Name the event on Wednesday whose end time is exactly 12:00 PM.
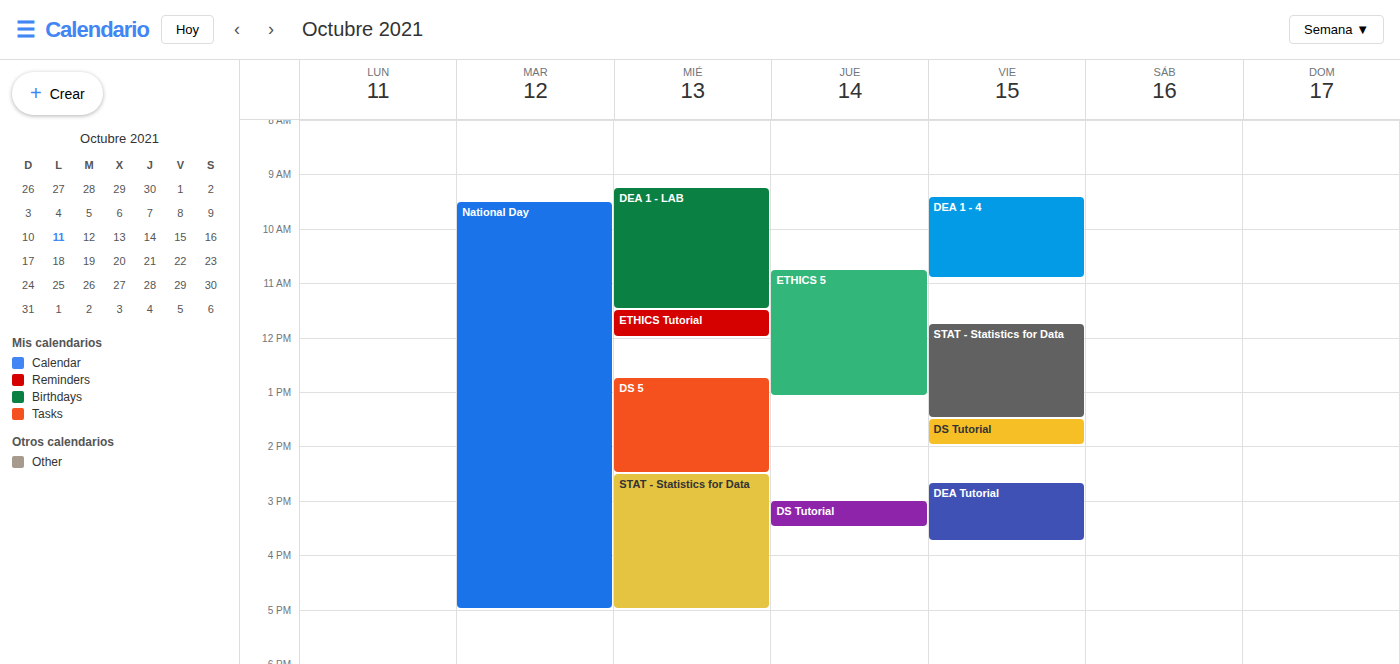
"ETHICS Tutorial"